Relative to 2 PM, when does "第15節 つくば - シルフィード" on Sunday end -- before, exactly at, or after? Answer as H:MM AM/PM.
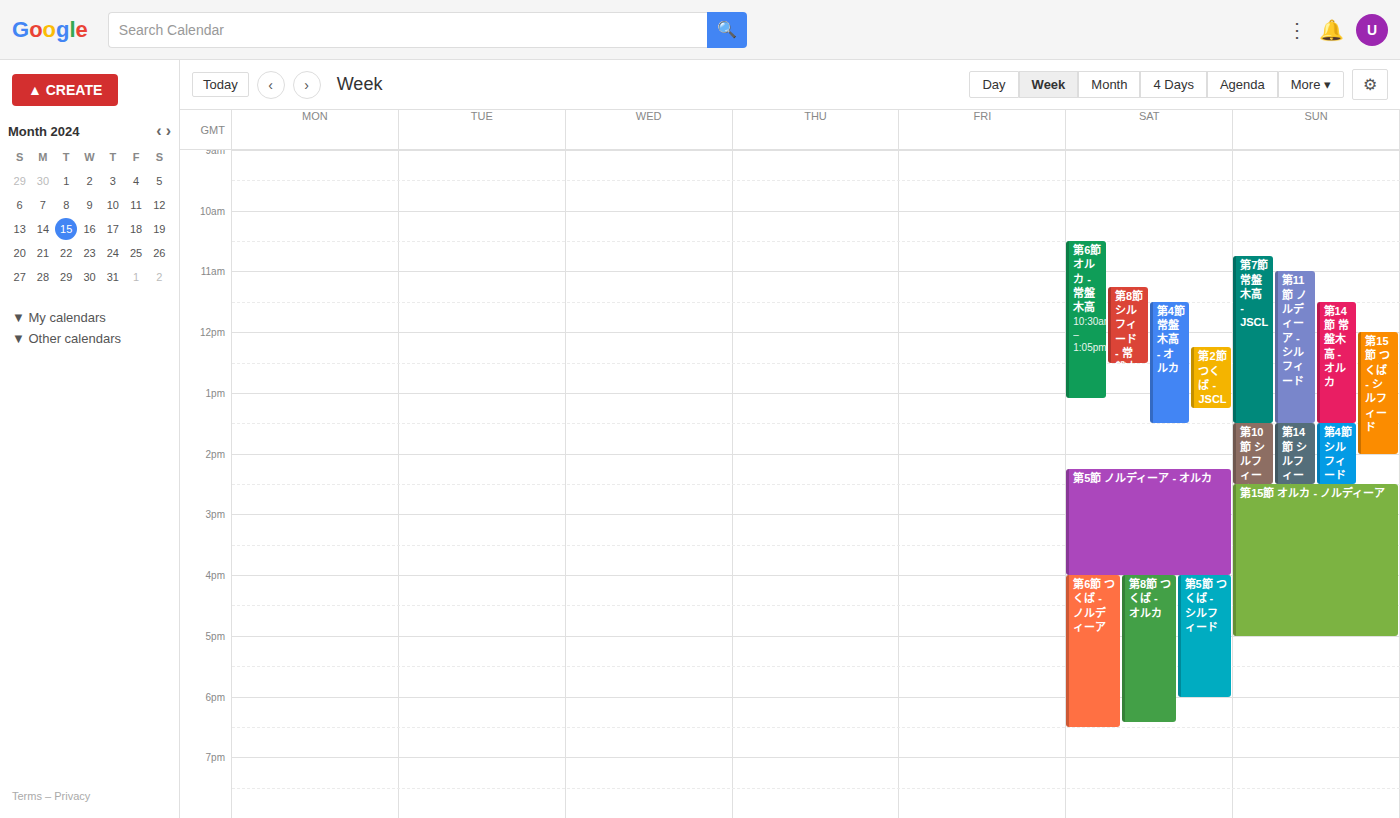
2:00 PM -- exactly at 2 PM, on the 2 PM line.